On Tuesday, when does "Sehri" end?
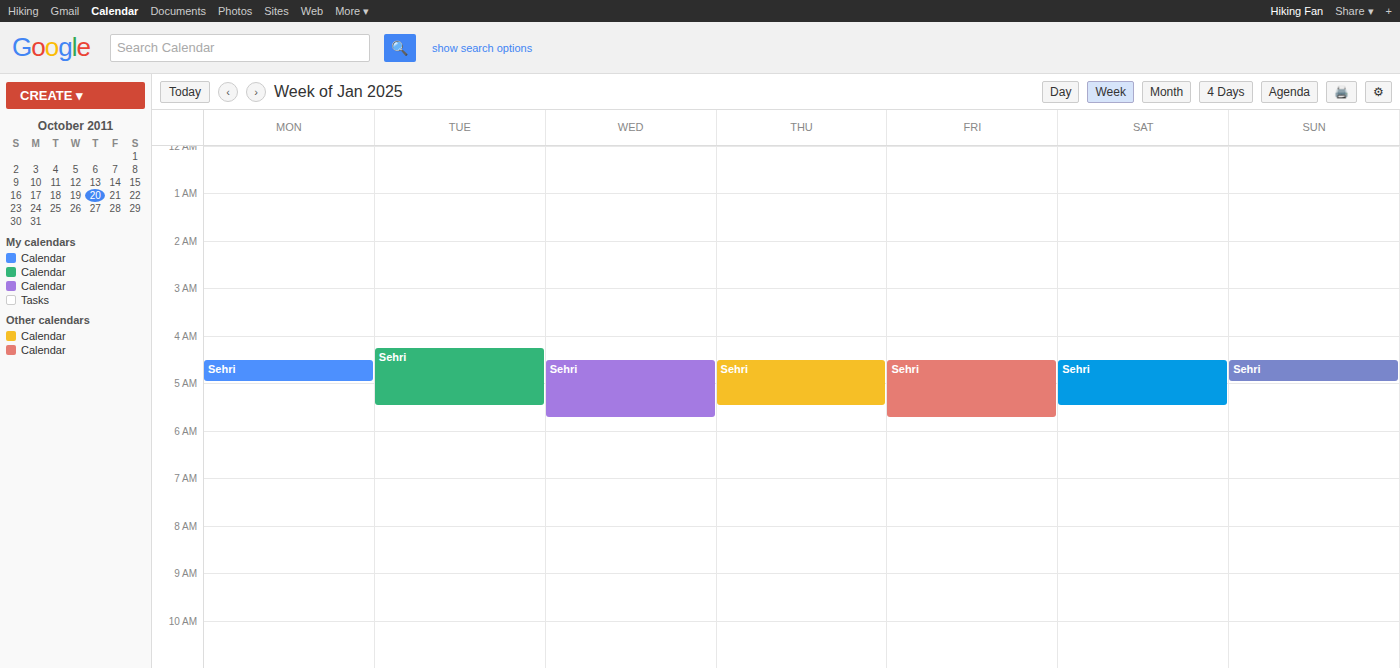
5:30 AM